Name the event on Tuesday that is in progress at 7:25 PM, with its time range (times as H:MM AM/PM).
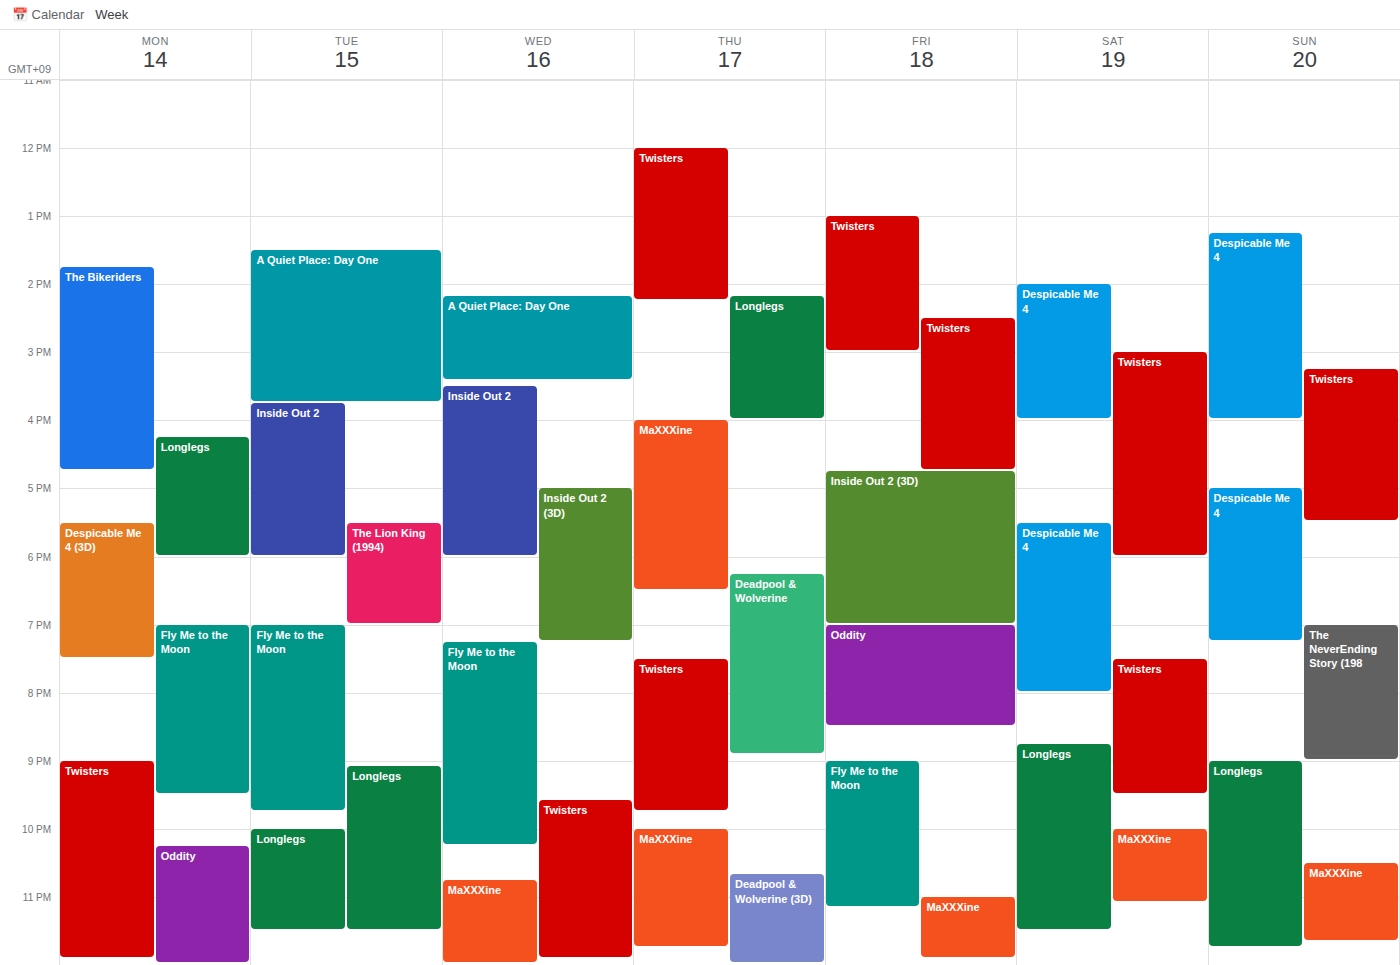
"Fly Me to the Moon", 7:00 PM to 9:45 PM